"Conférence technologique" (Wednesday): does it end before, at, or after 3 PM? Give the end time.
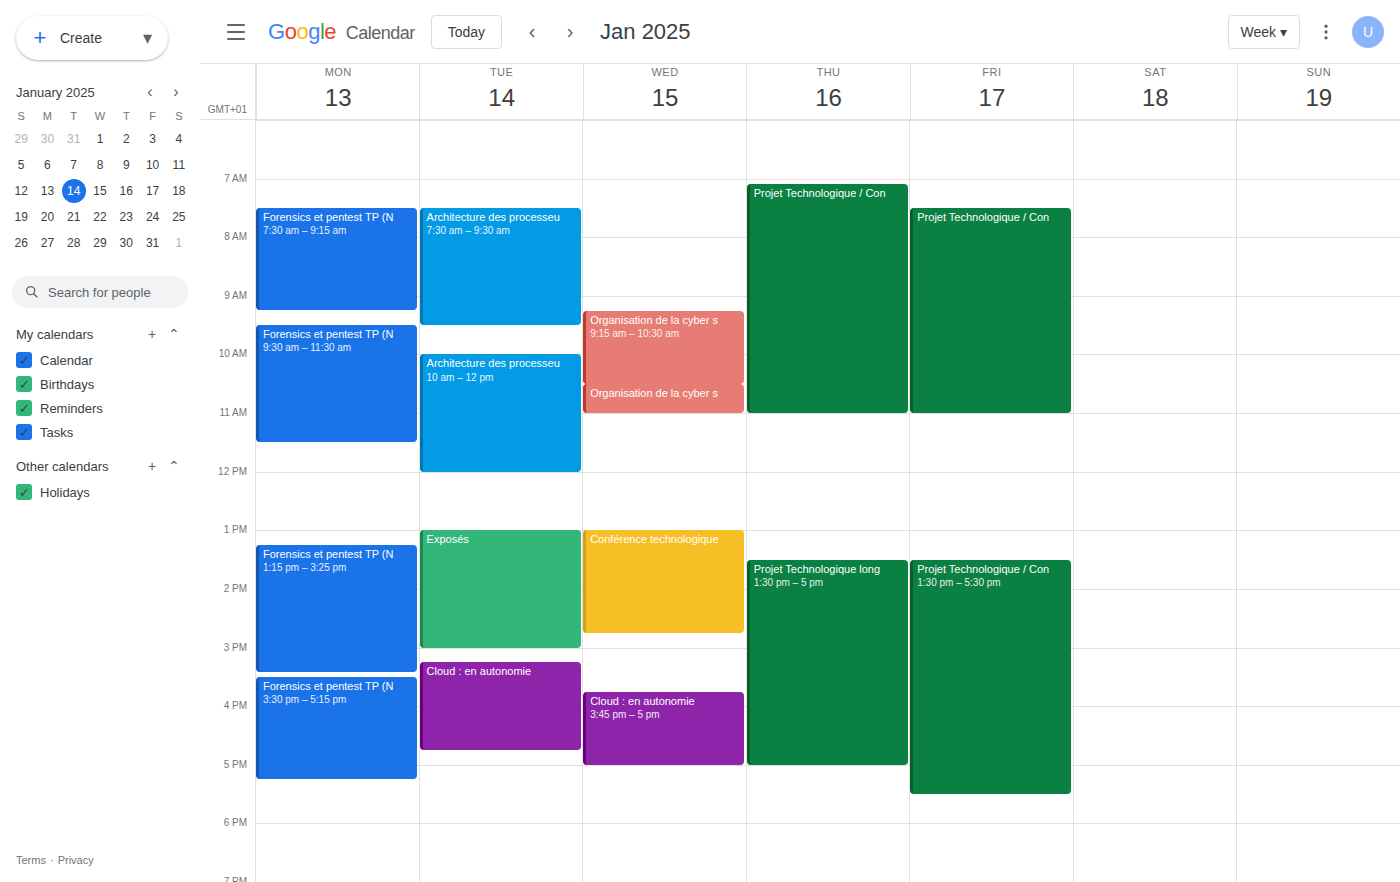
2:45 PM -- before 3 PM, 15 minutes above the 3 PM line.